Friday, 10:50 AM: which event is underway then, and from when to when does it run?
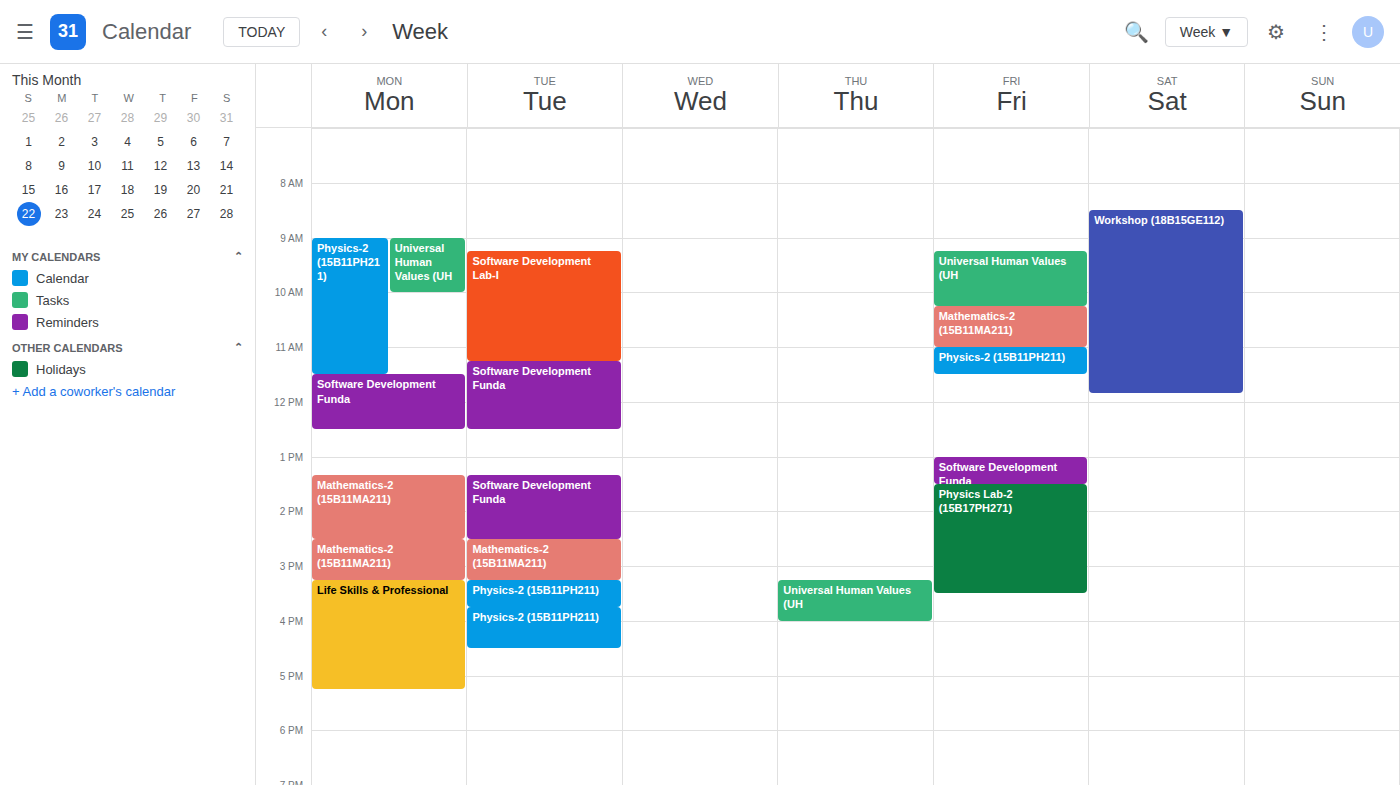
"Mathematics-2 (15B11MA211)", 10:15 AM to 11:00 AM